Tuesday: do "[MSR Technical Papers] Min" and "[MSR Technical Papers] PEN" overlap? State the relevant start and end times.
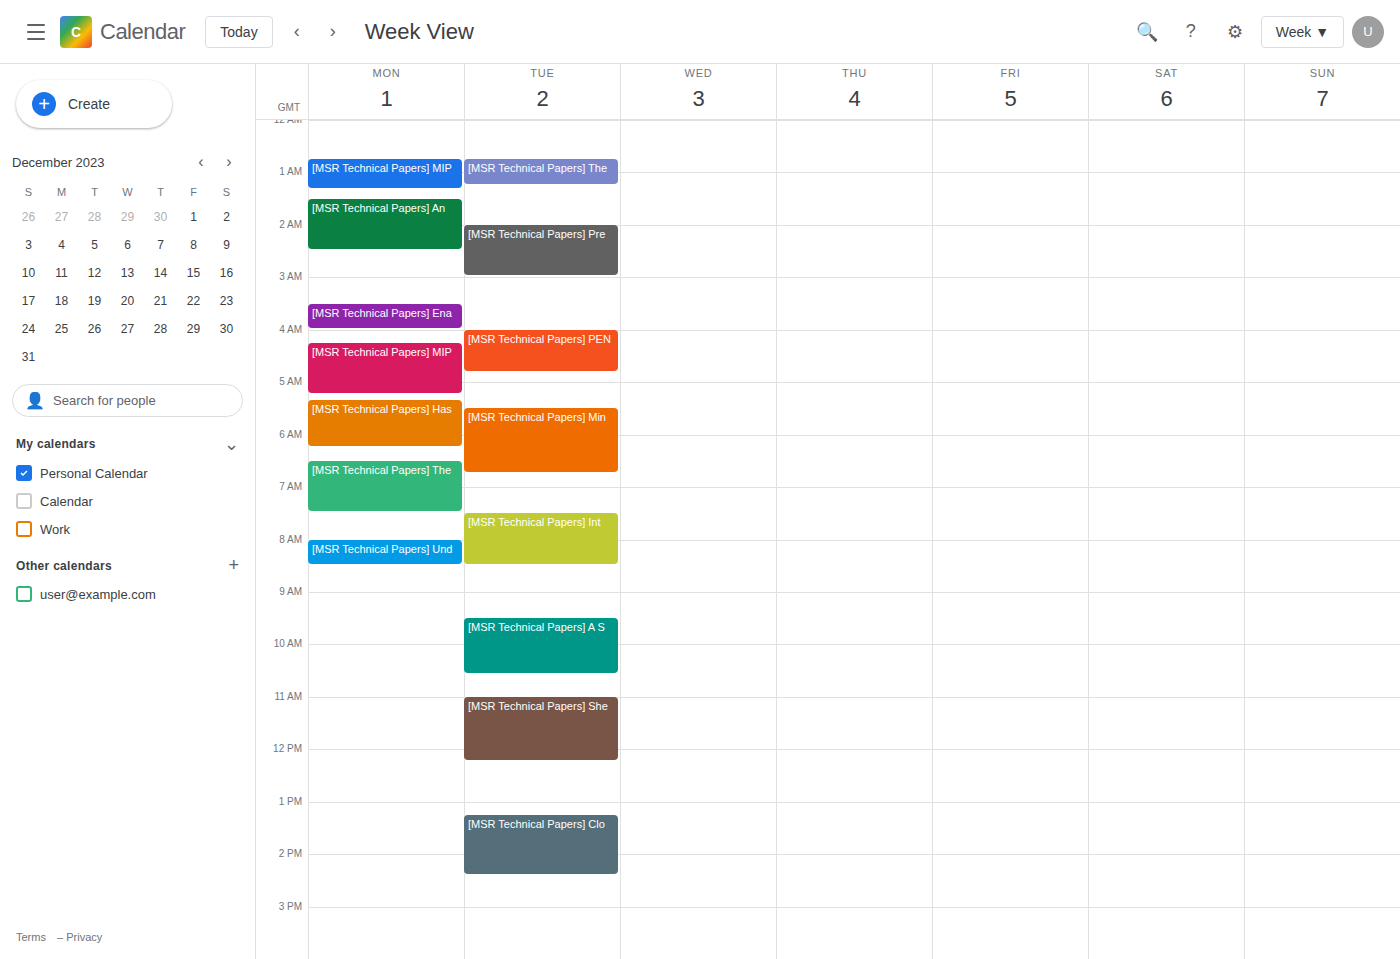
"[MSR Technical Papers] PEN" ends at 4:50 AM and "[MSR Technical Papers] Min" starts at 5:30 AM -- no overlap.